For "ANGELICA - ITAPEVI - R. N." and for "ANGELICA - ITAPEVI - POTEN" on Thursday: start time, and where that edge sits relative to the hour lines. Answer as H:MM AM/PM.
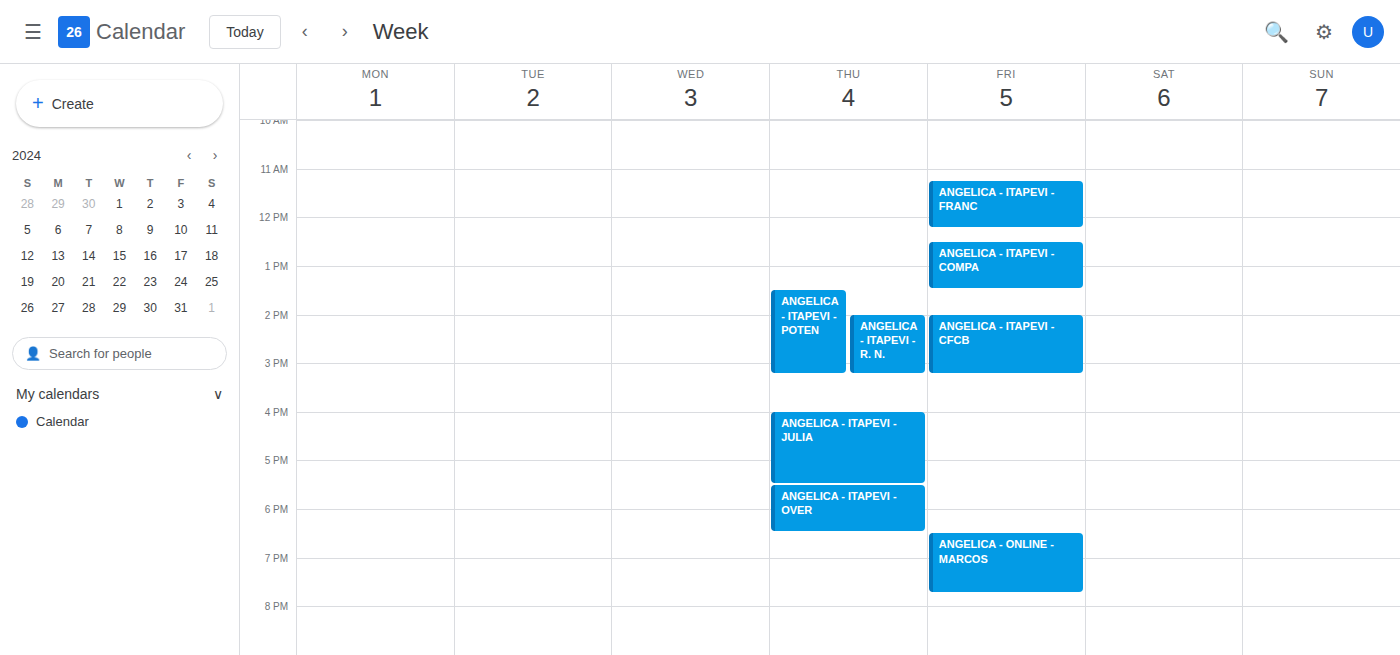
"ANGELICA - ITAPEVI - R. N.": 2:00 PM, exactly on the 2 PM line. "ANGELICA - ITAPEVI - POTEN": 1:30 PM, halfway between the 1 PM and 2 PM lines.